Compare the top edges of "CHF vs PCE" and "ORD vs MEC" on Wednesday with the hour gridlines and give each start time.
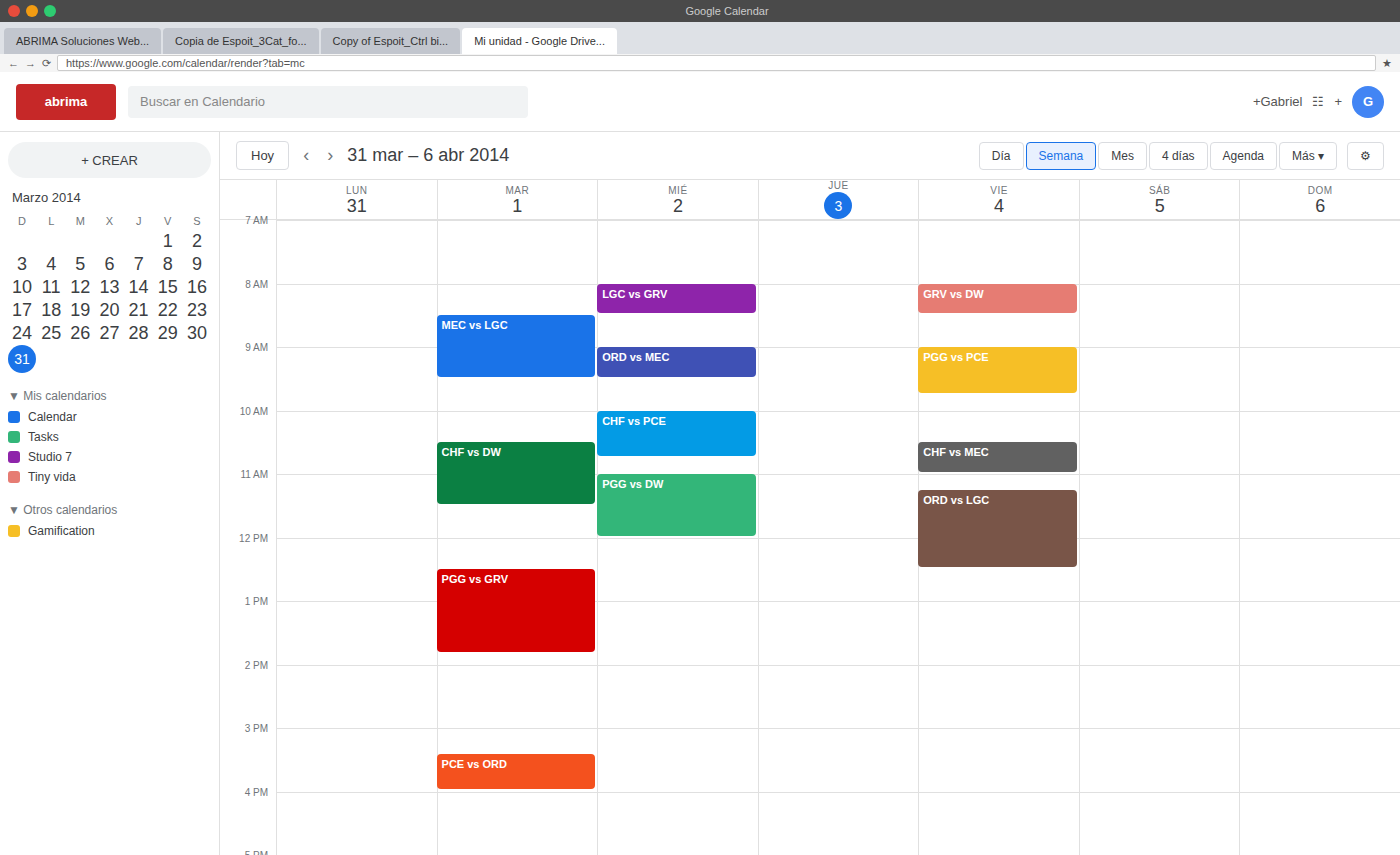
"CHF vs PCE": 10:00 AM, exactly on the 10 AM line. "ORD vs MEC": 9:00 AM, exactly on the 9 AM line.